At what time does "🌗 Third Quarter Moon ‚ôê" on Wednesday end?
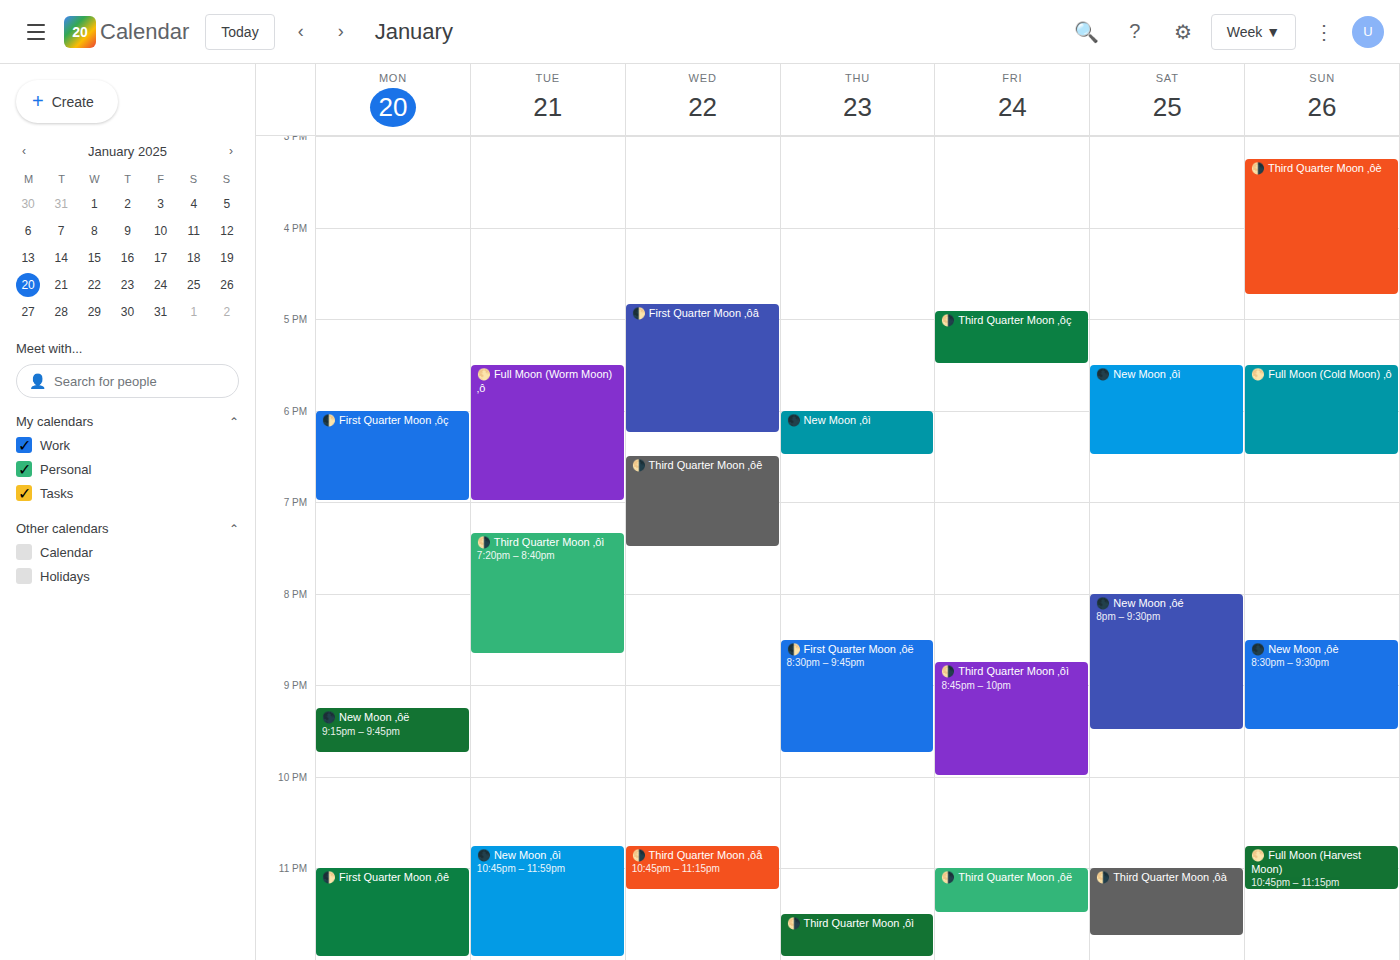
7:30 PM